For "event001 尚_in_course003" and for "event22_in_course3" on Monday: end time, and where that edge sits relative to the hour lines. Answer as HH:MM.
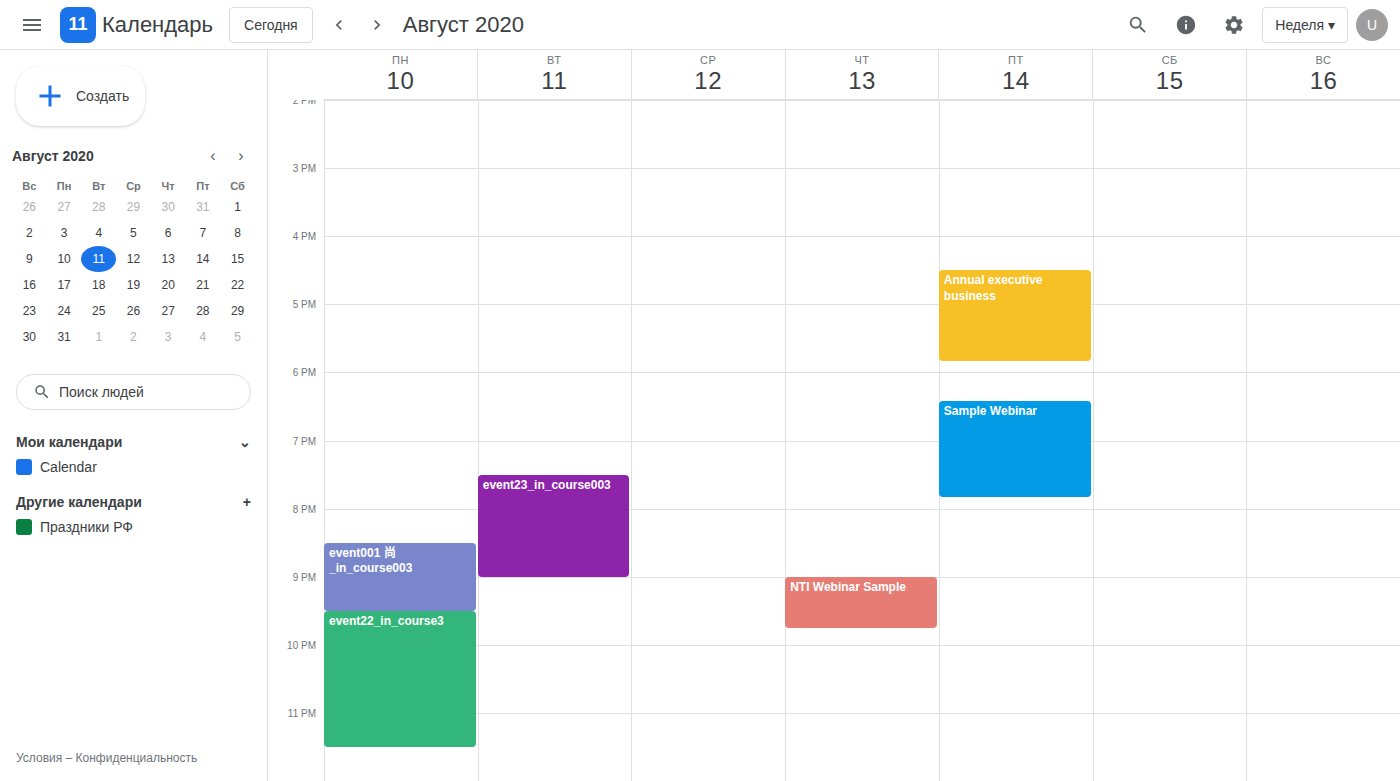
"event001 尚_in_course003": 21:30, halfway between the 21:00 and 22:00 lines. "event22_in_course3": 23:30, halfway between the 23:00 and 24:00 lines.